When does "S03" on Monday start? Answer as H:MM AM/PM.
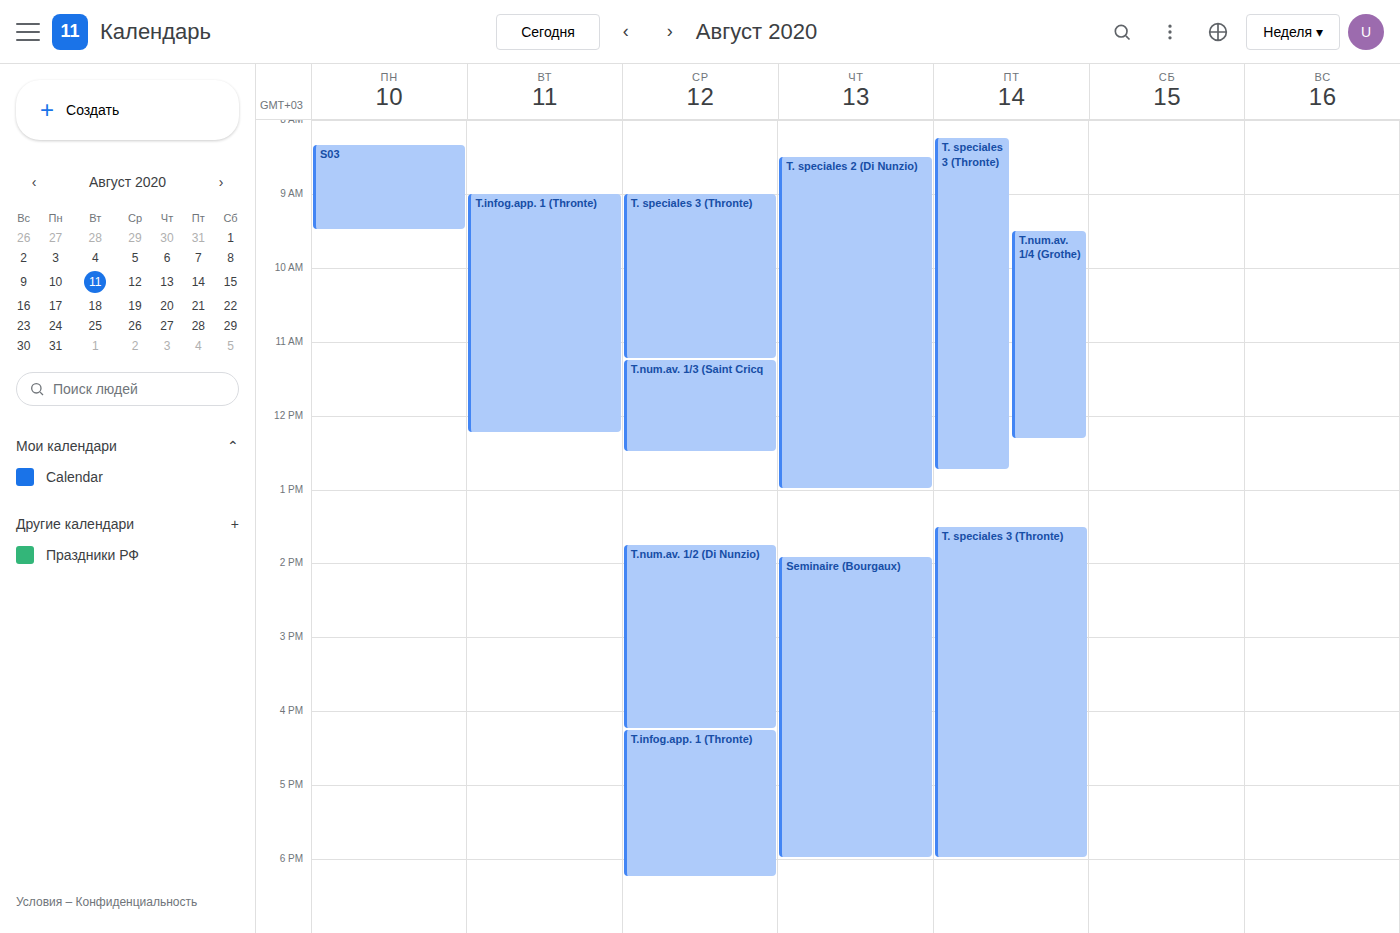
8:20 AM